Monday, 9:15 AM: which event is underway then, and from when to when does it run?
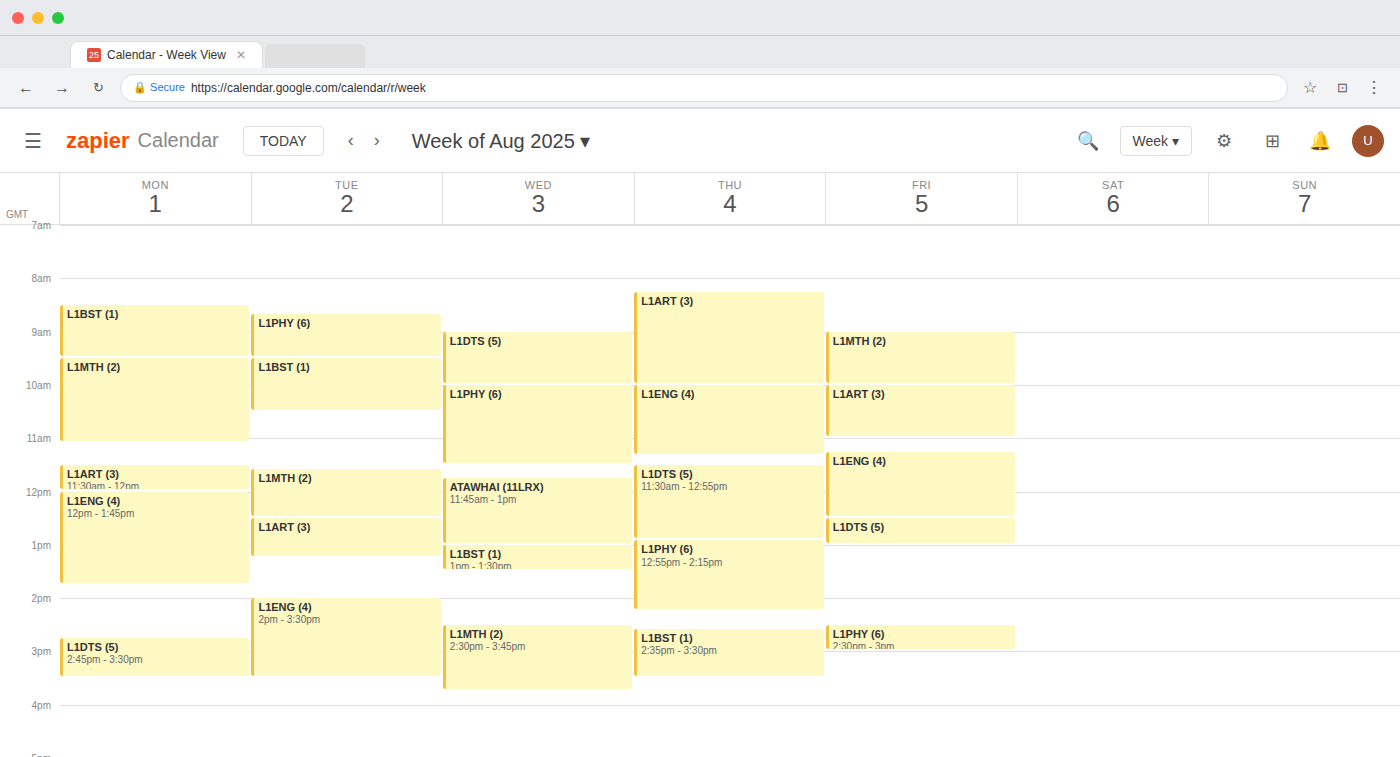
"L1BST (1)", 8:30 AM to 9:30 AM